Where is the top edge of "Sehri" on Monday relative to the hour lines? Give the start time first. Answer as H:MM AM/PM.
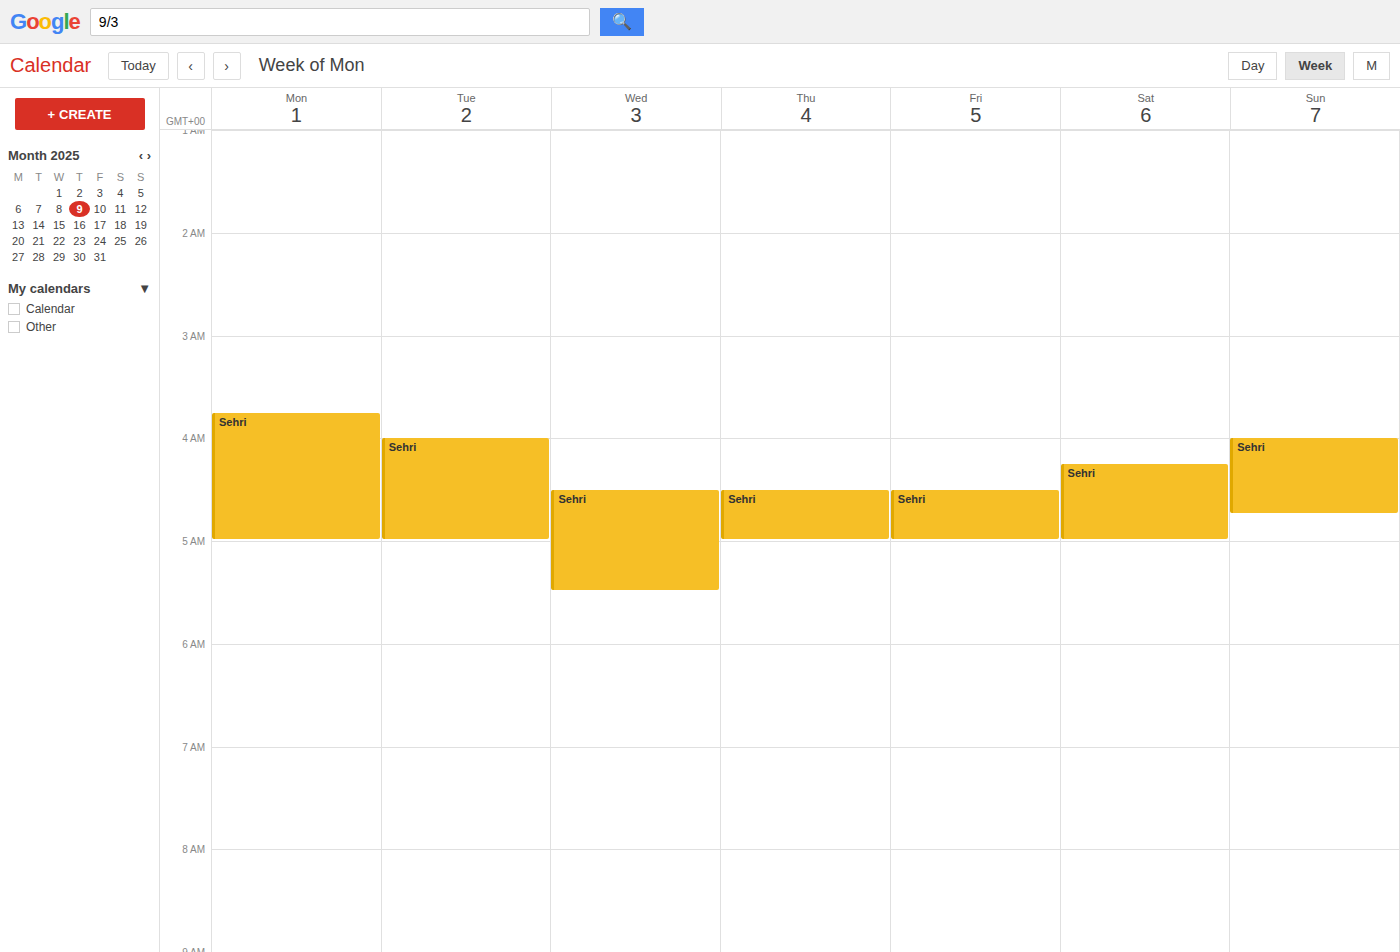
3:45 AM -- neither: three quarters of the way from the 3 AM line to the 4 AM line.